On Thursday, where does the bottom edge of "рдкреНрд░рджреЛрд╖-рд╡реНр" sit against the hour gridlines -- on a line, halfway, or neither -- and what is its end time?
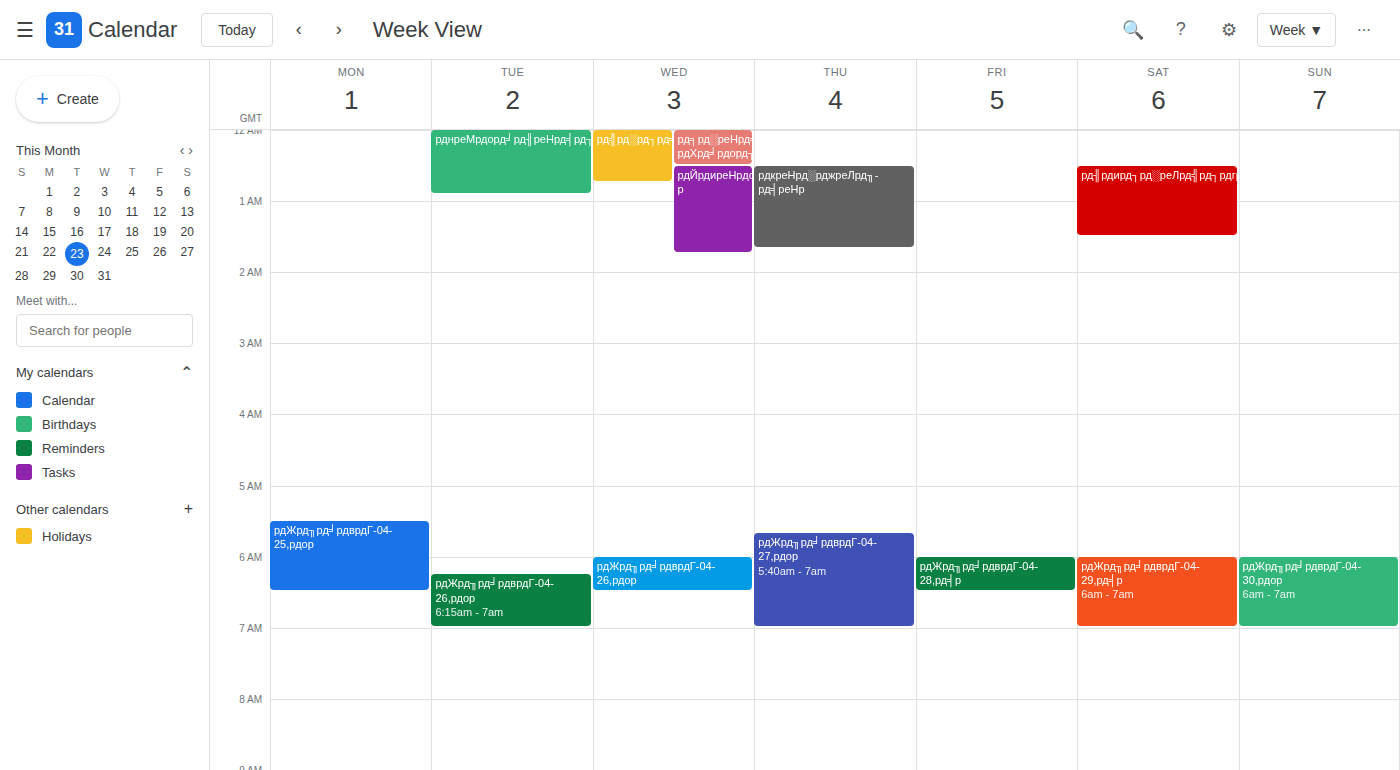
1:40 AM -- neither: 40 minutes below the 1 AM line and 20 minutes above the 2 AM line.